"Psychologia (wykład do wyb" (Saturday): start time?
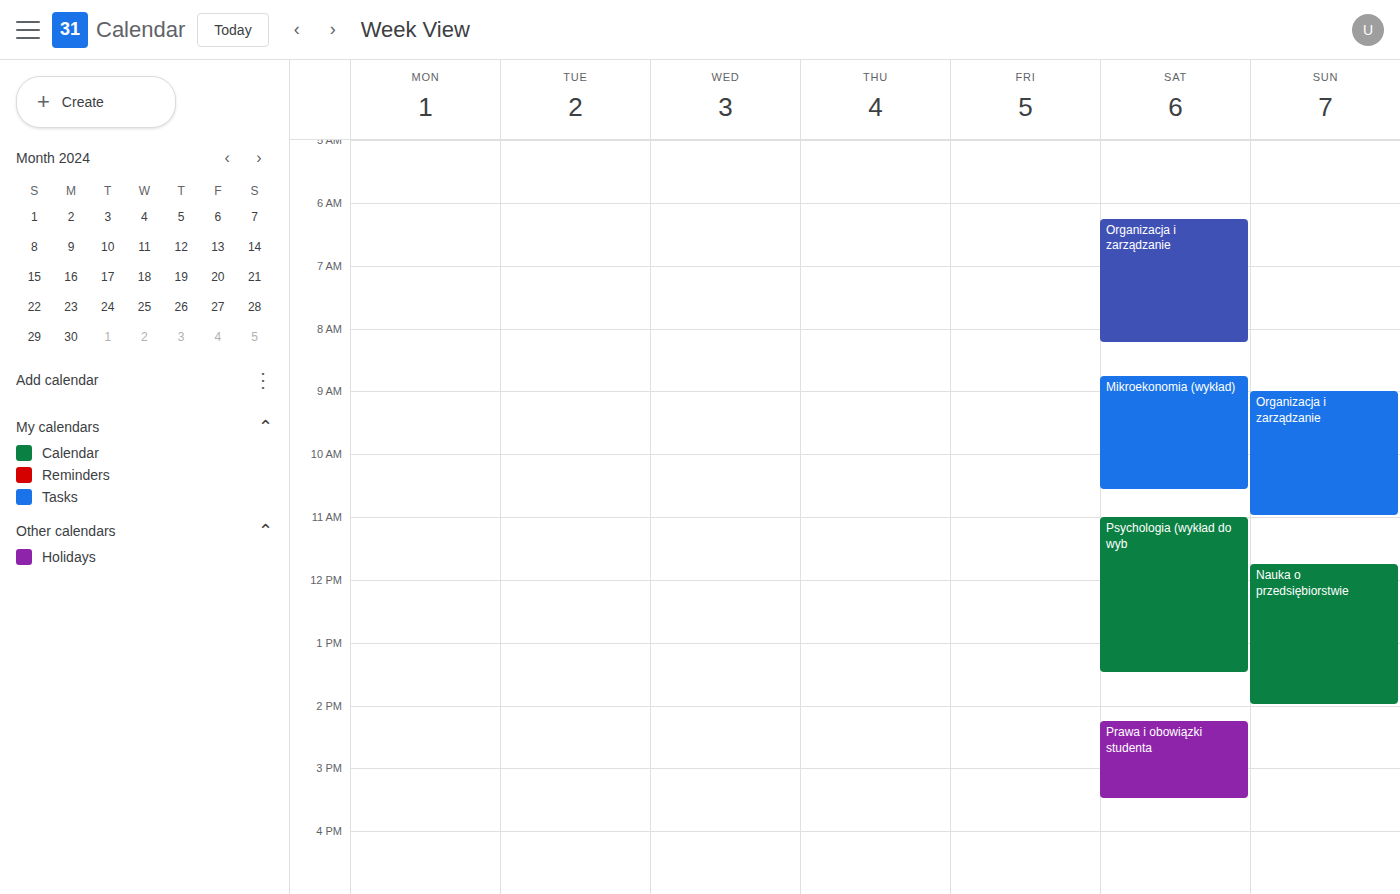
11:00 AM